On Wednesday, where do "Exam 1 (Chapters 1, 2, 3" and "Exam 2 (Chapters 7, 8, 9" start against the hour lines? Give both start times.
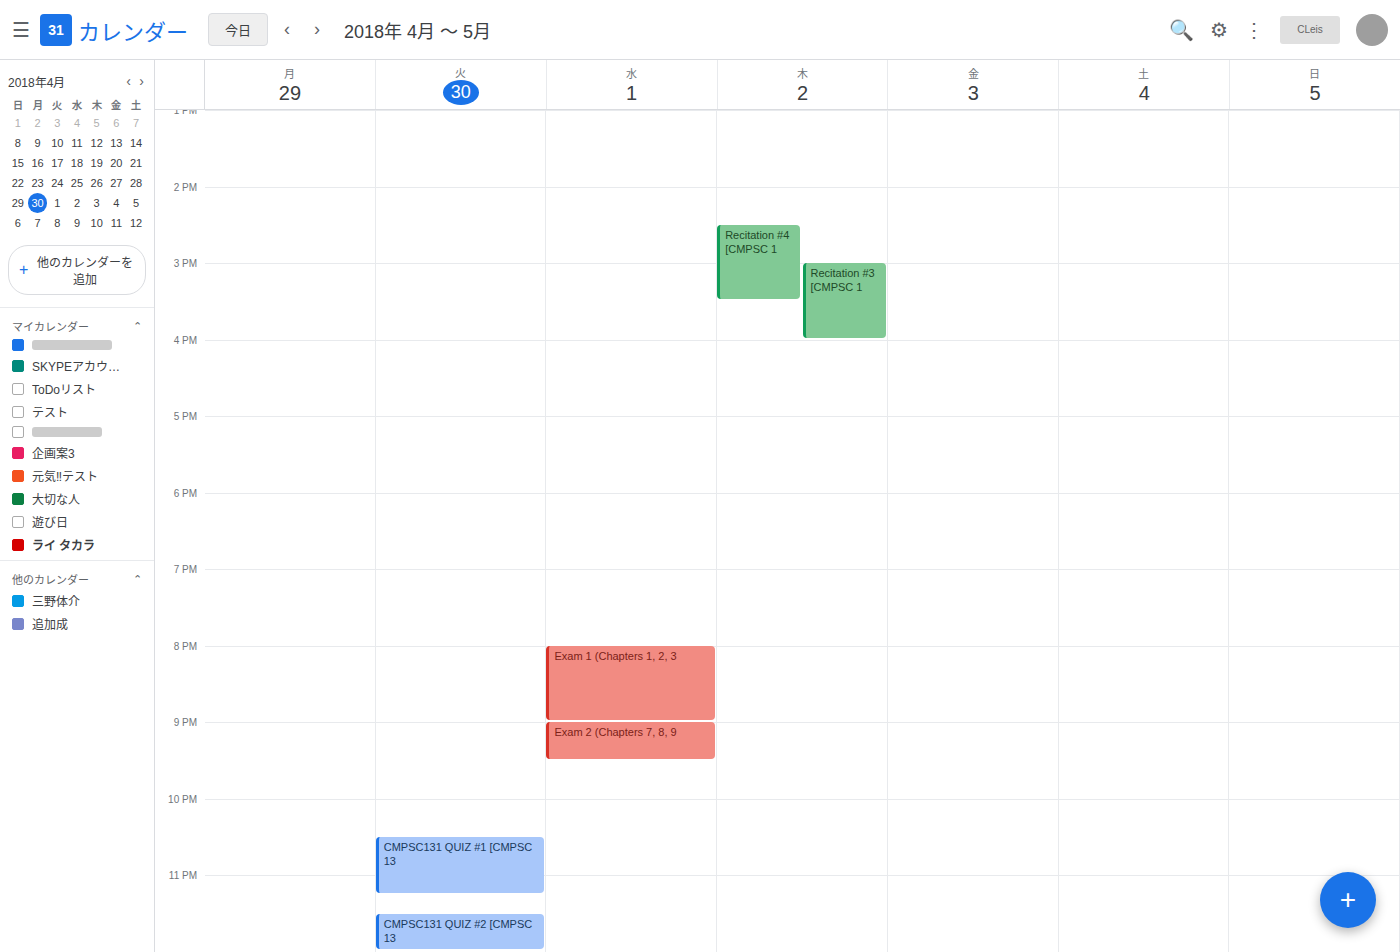
"Exam 1 (Chapters 1, 2, 3": 8:00 PM, exactly on the 8 PM line. "Exam 2 (Chapters 7, 8, 9": 9:00 PM, exactly on the 9 PM line.